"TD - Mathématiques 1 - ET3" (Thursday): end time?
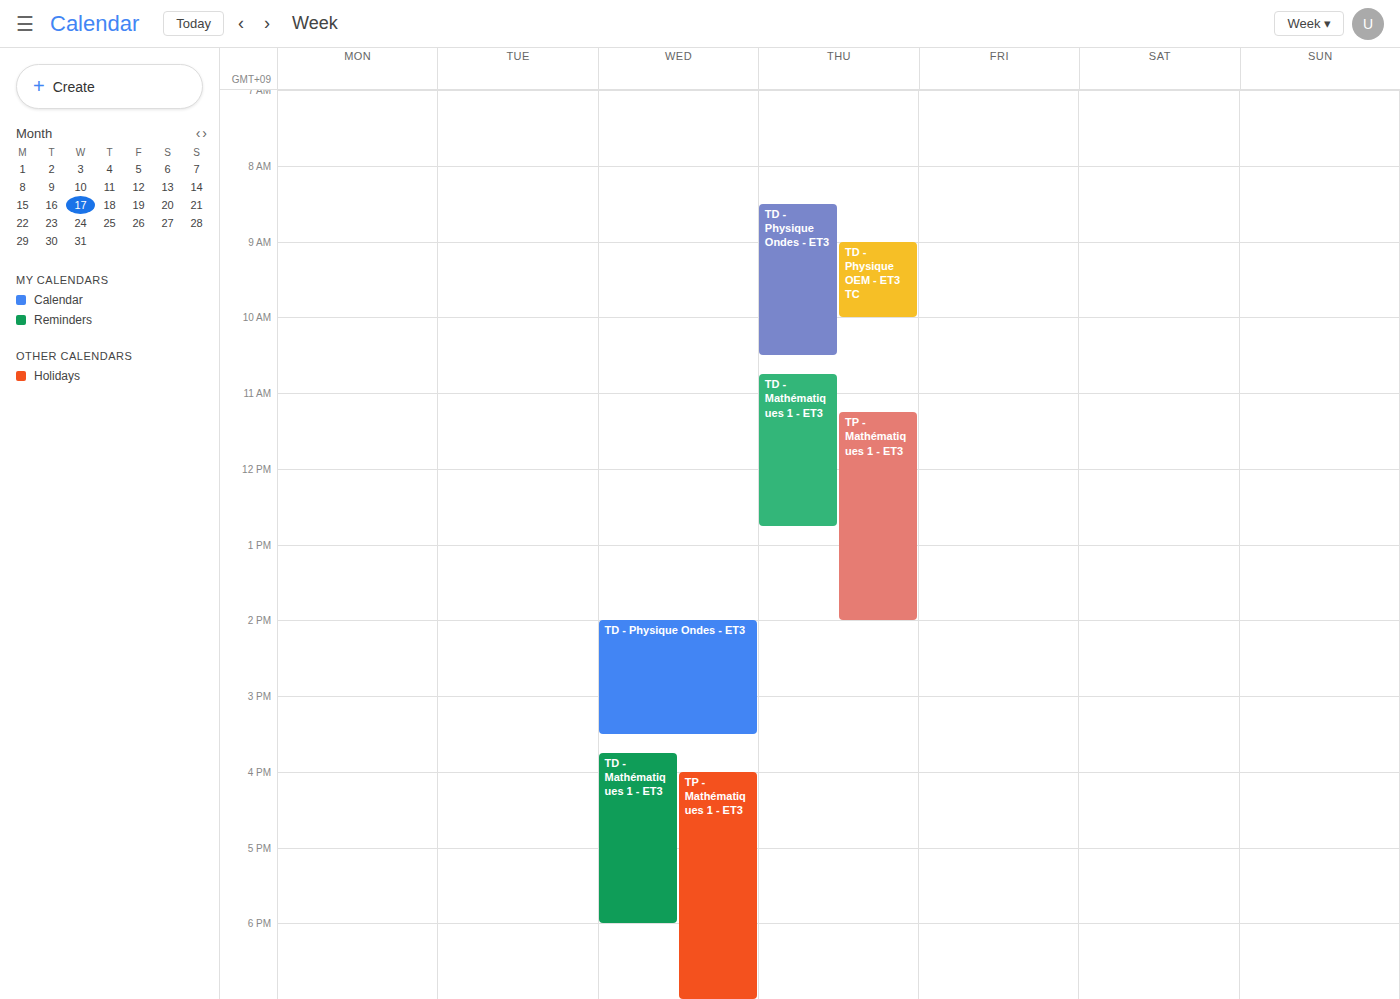
12:45